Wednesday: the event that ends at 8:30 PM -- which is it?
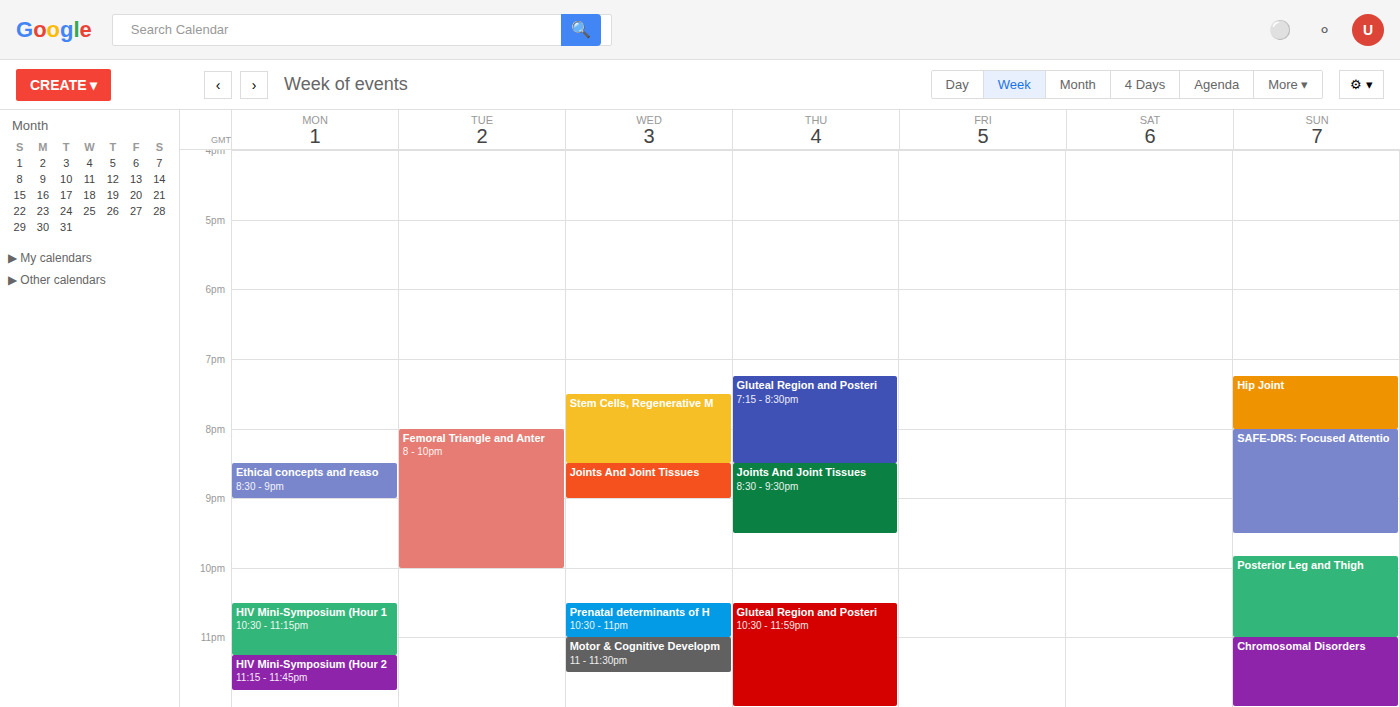
"Stem Cells, Regenerative M"